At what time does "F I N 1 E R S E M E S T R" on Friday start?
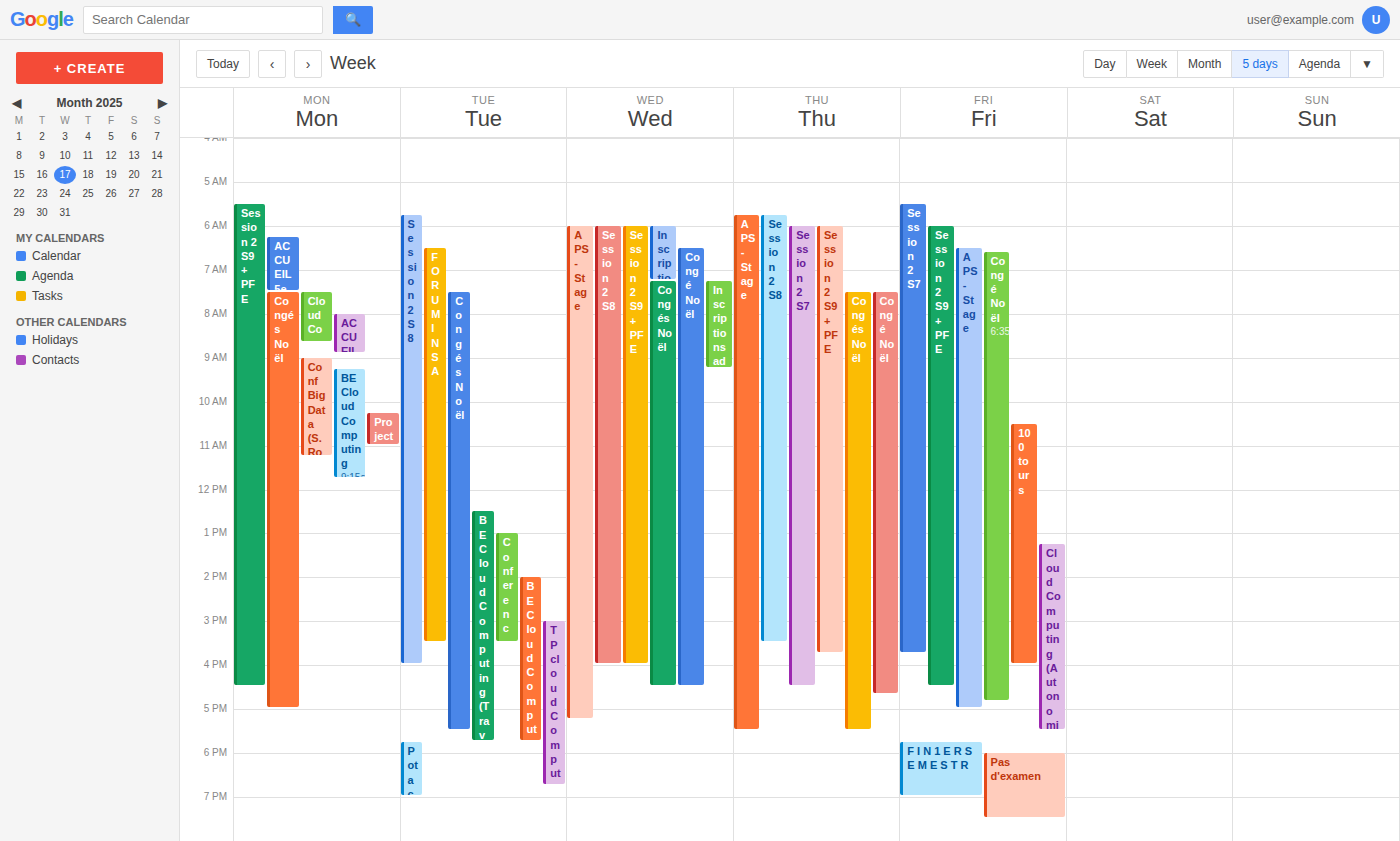
5:45 PM